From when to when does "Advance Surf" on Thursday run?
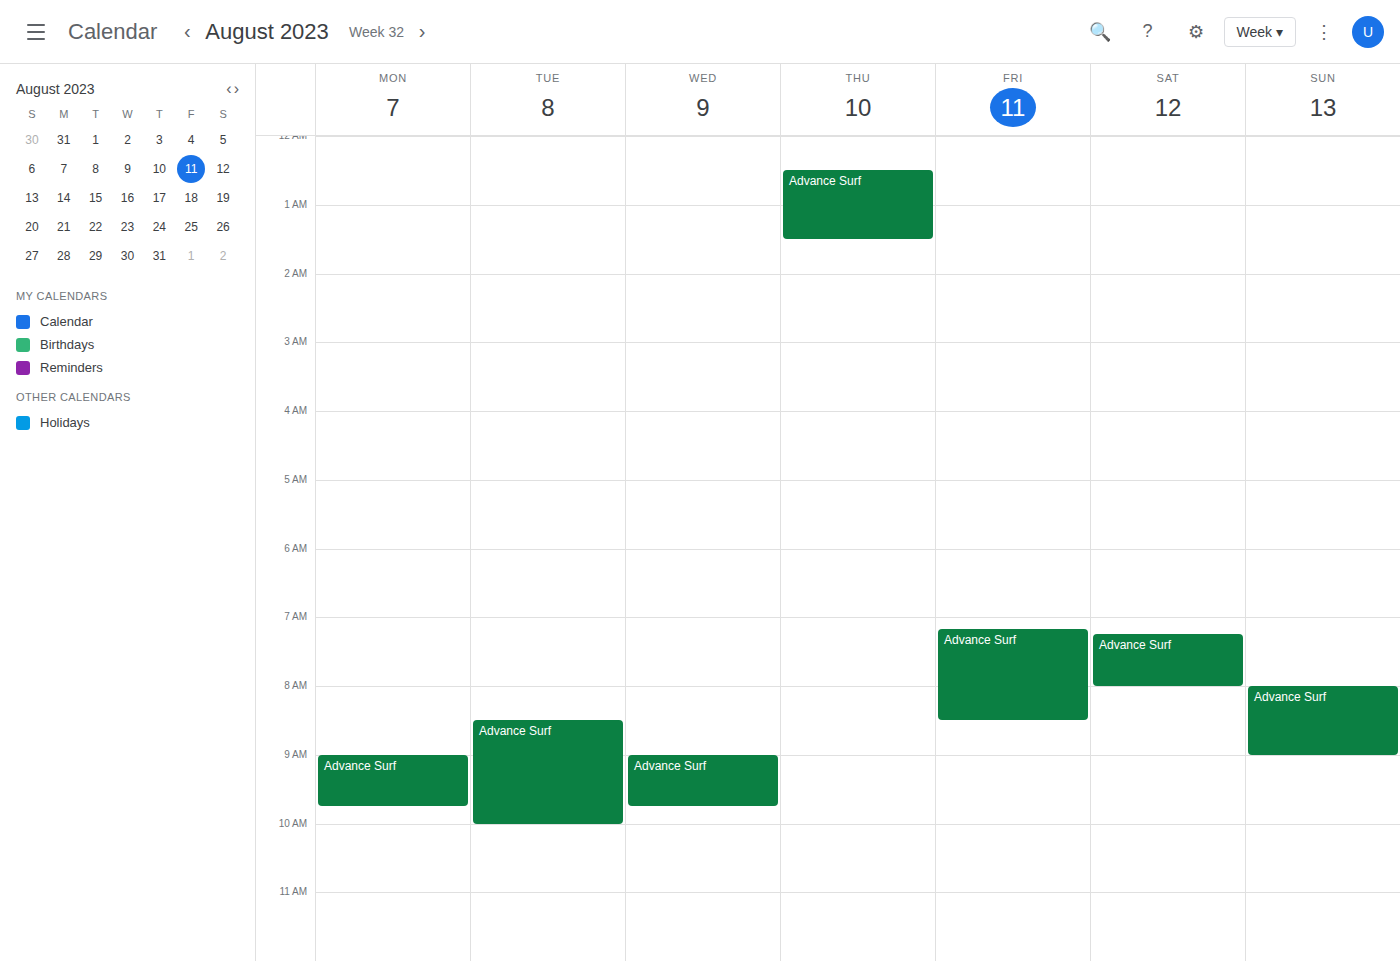
12:30 AM to 1:30 AM